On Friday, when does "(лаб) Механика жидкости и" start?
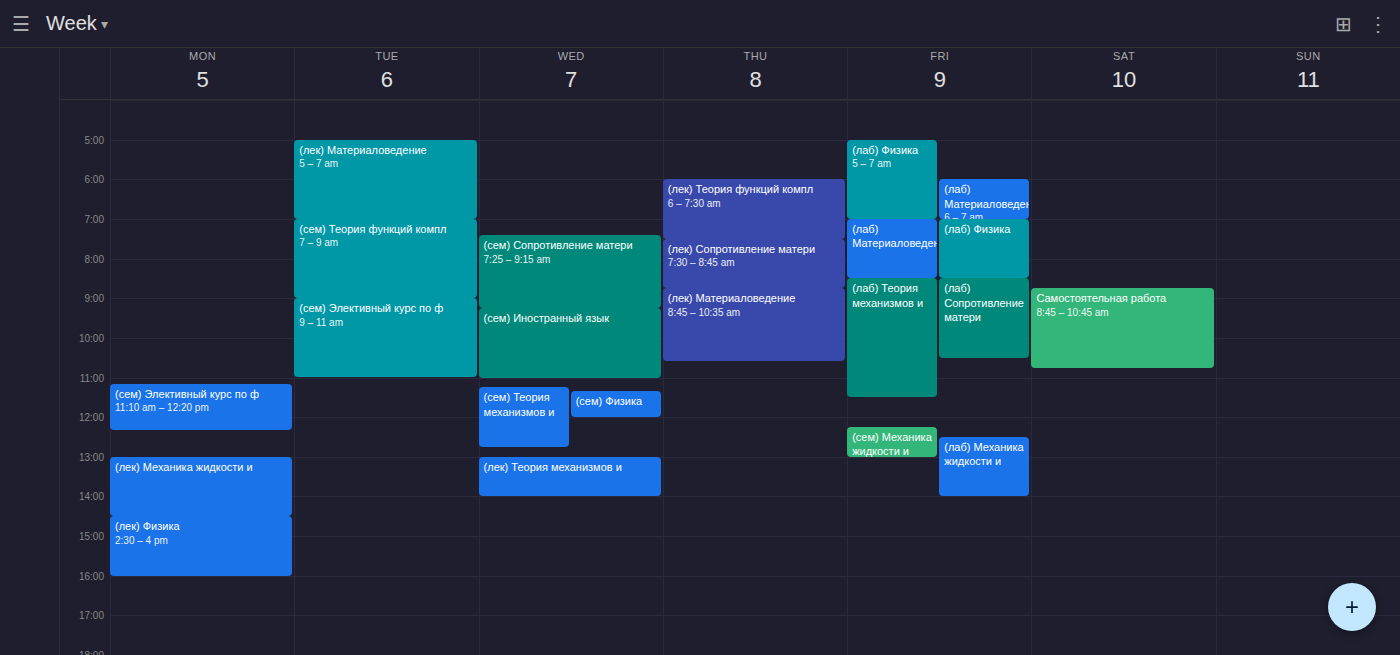
12:30 PM